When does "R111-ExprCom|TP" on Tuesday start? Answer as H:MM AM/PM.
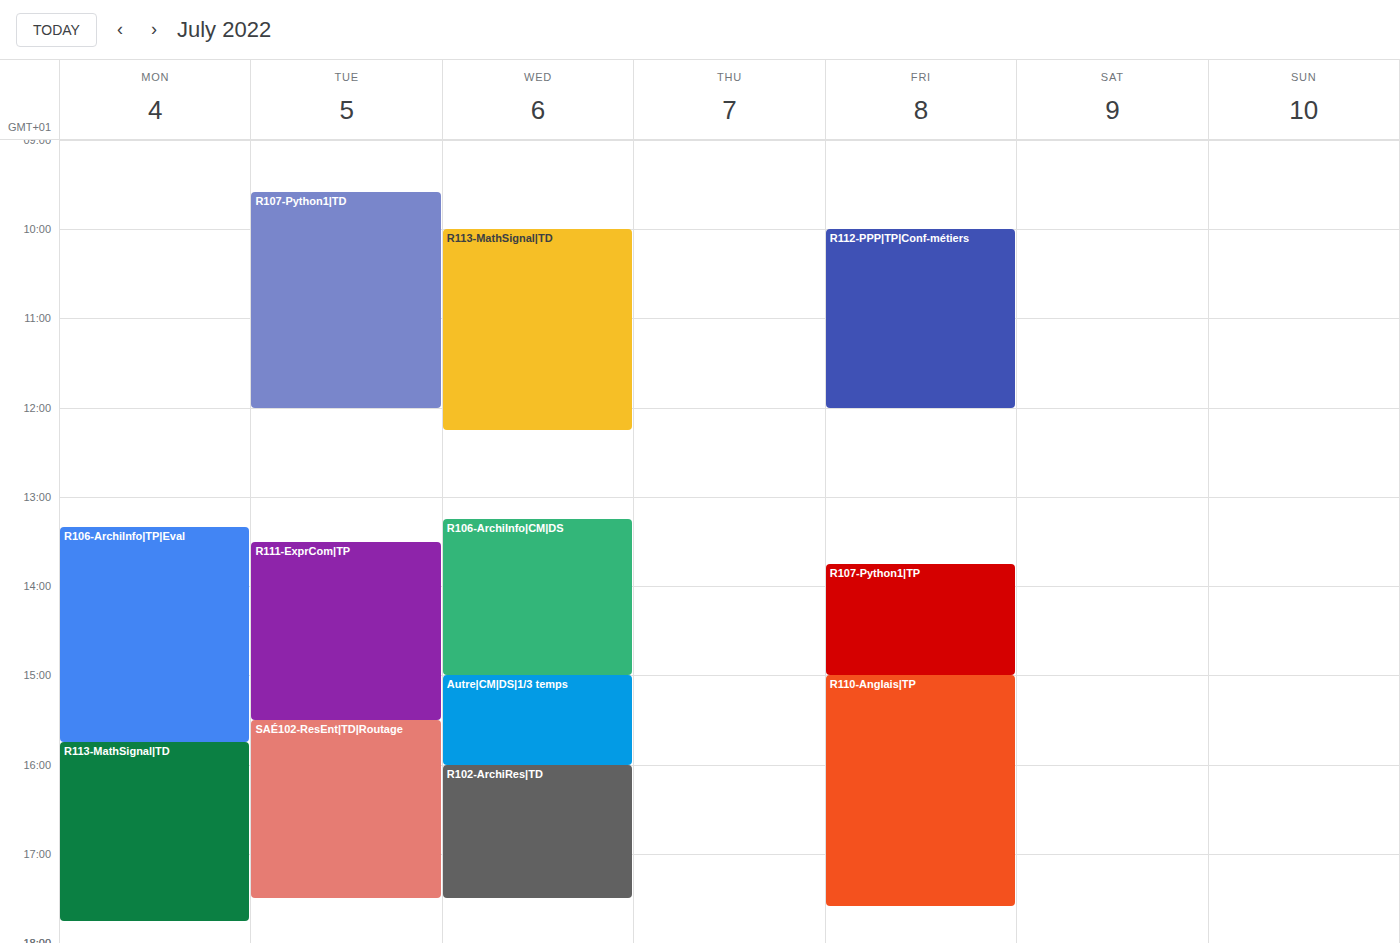
1:30 PM